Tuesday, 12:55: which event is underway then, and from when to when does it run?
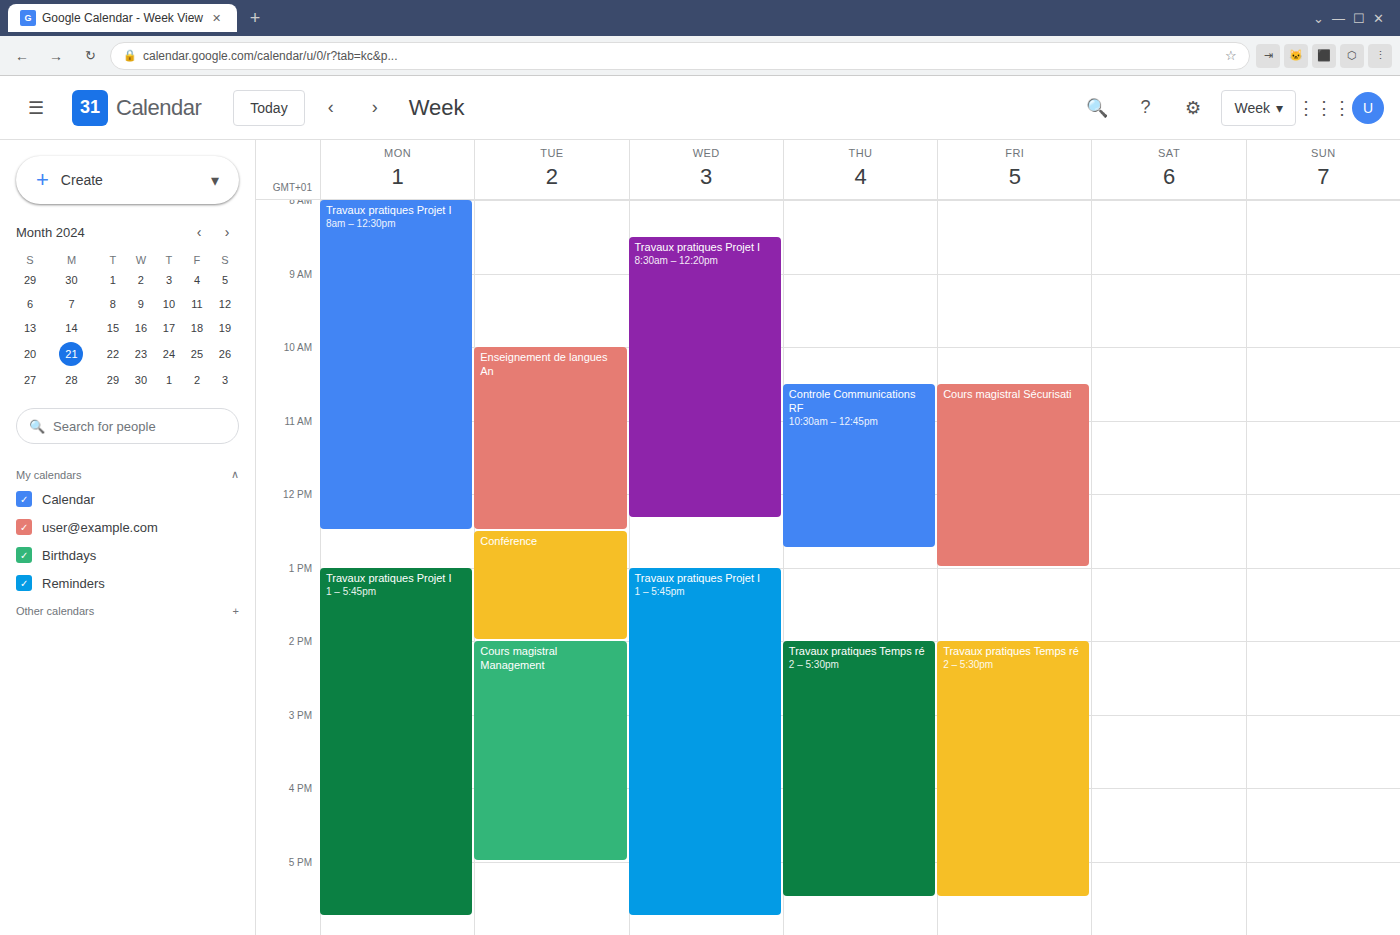
"Conférence", 12:30 to 14:00